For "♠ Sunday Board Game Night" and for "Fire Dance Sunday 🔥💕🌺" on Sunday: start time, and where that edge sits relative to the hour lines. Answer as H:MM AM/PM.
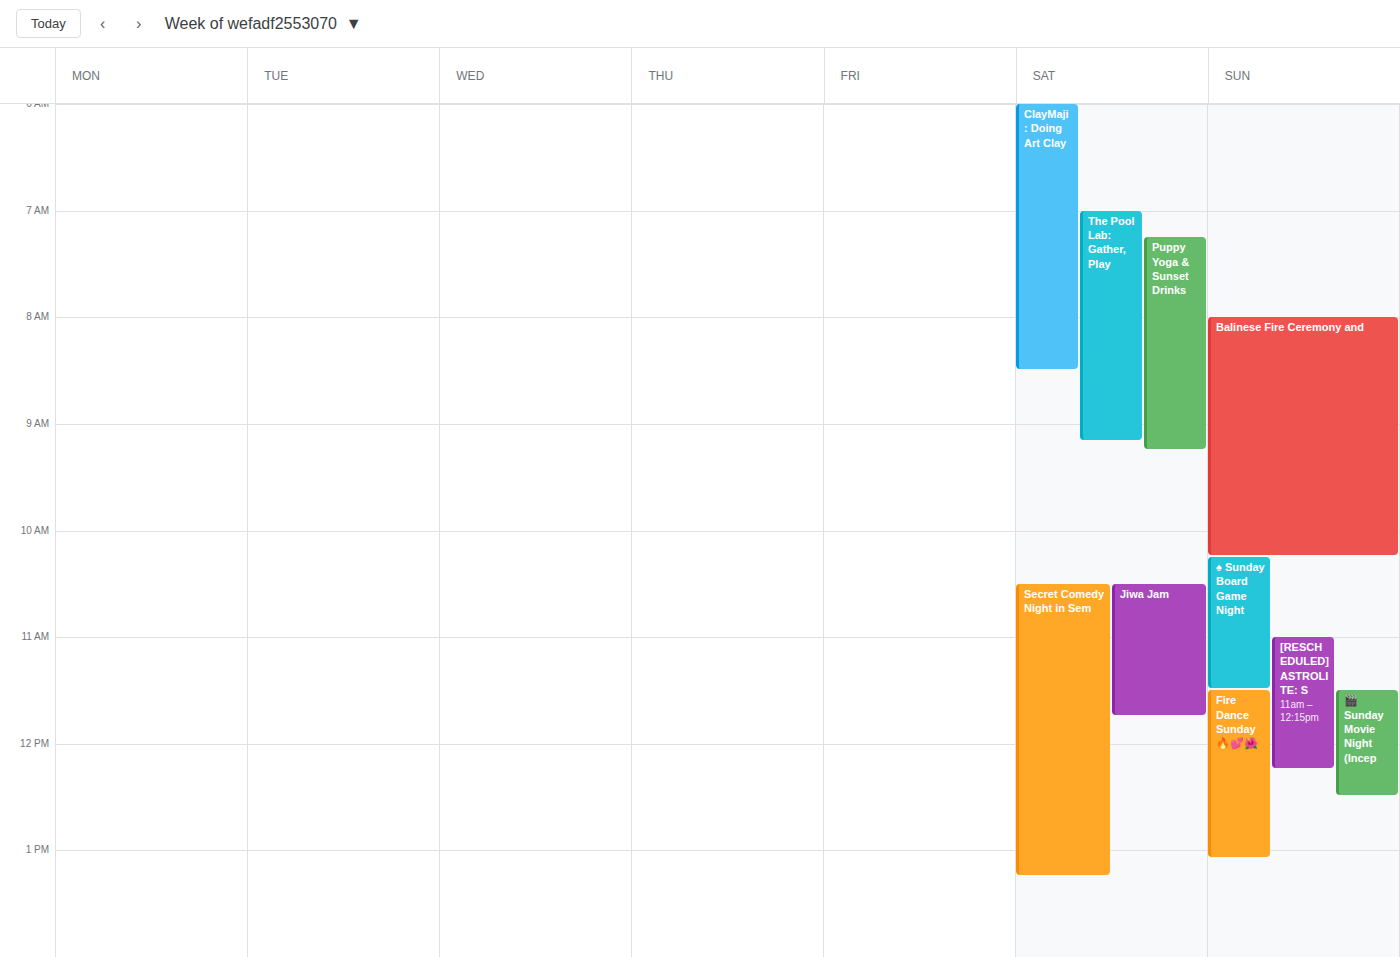
"♠ Sunday Board Game Night": 10:15 AM, neither: a quarter of the way from the 10 AM line to the 11 AM line. "Fire Dance Sunday 🔥💕🌺": 11:30 AM, halfway between the 11 AM and 12 PM lines.